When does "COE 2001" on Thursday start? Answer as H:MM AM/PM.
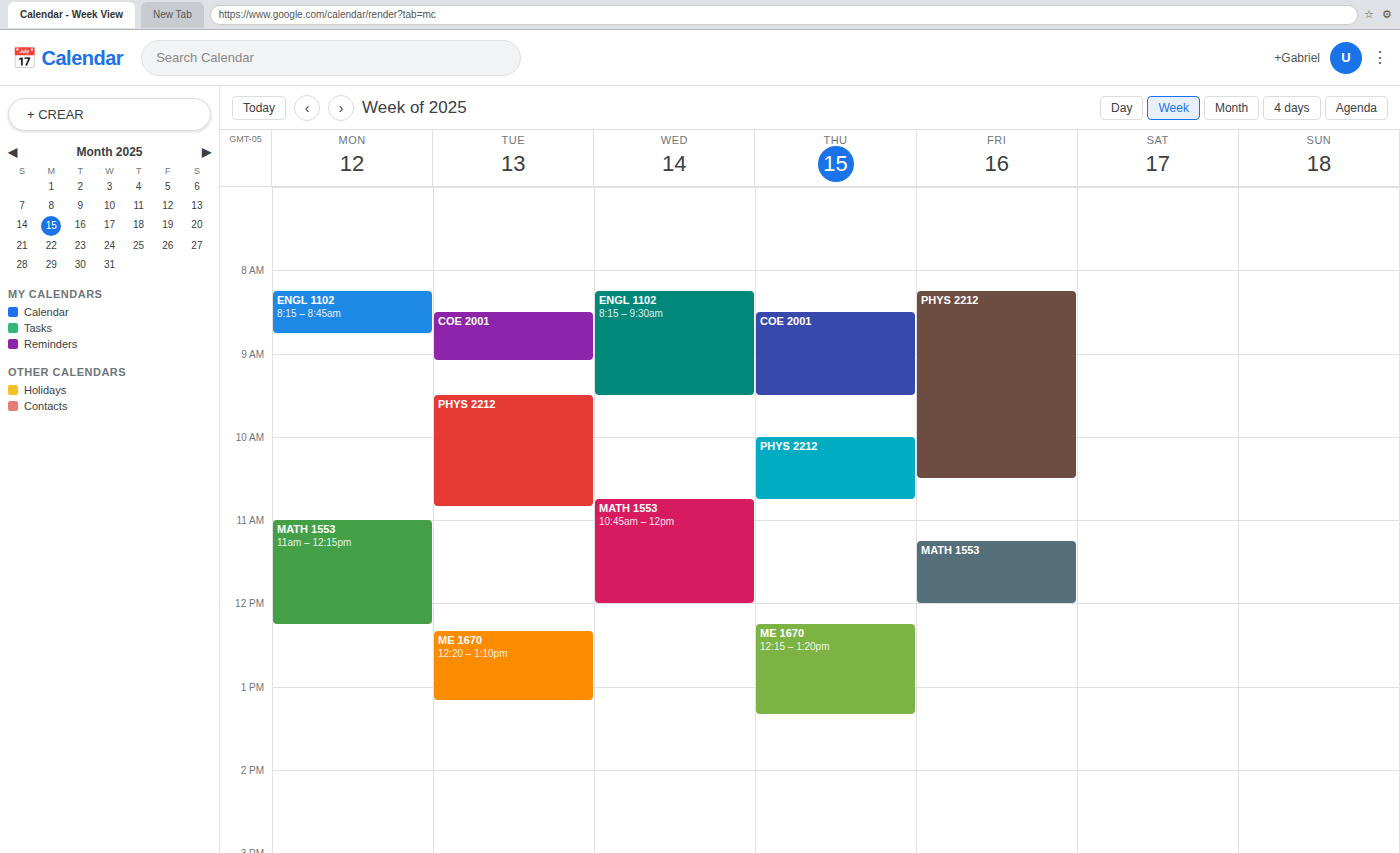
8:30 AM